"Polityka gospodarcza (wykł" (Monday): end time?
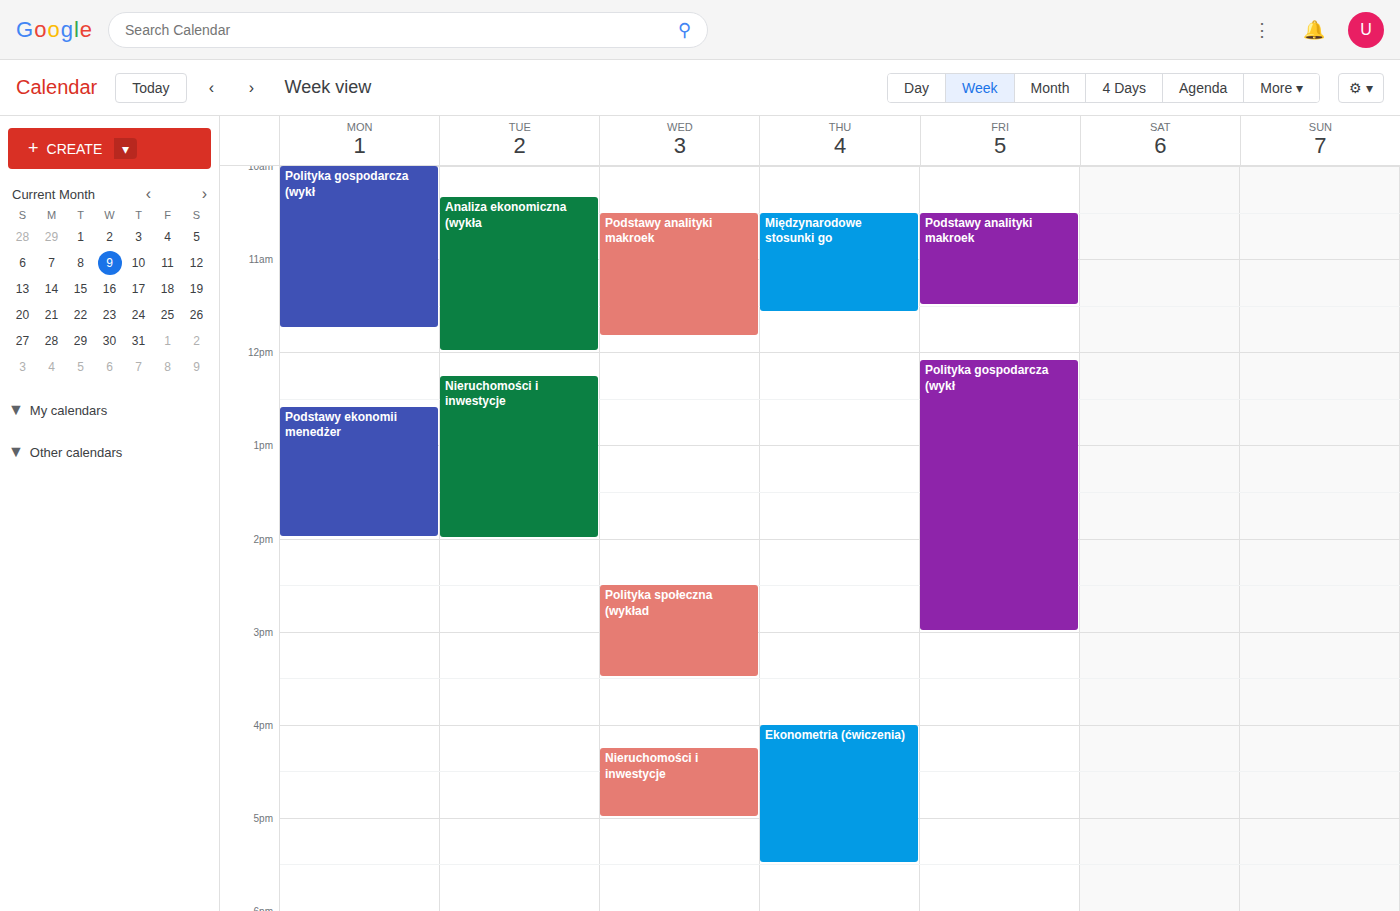
11:45 AM